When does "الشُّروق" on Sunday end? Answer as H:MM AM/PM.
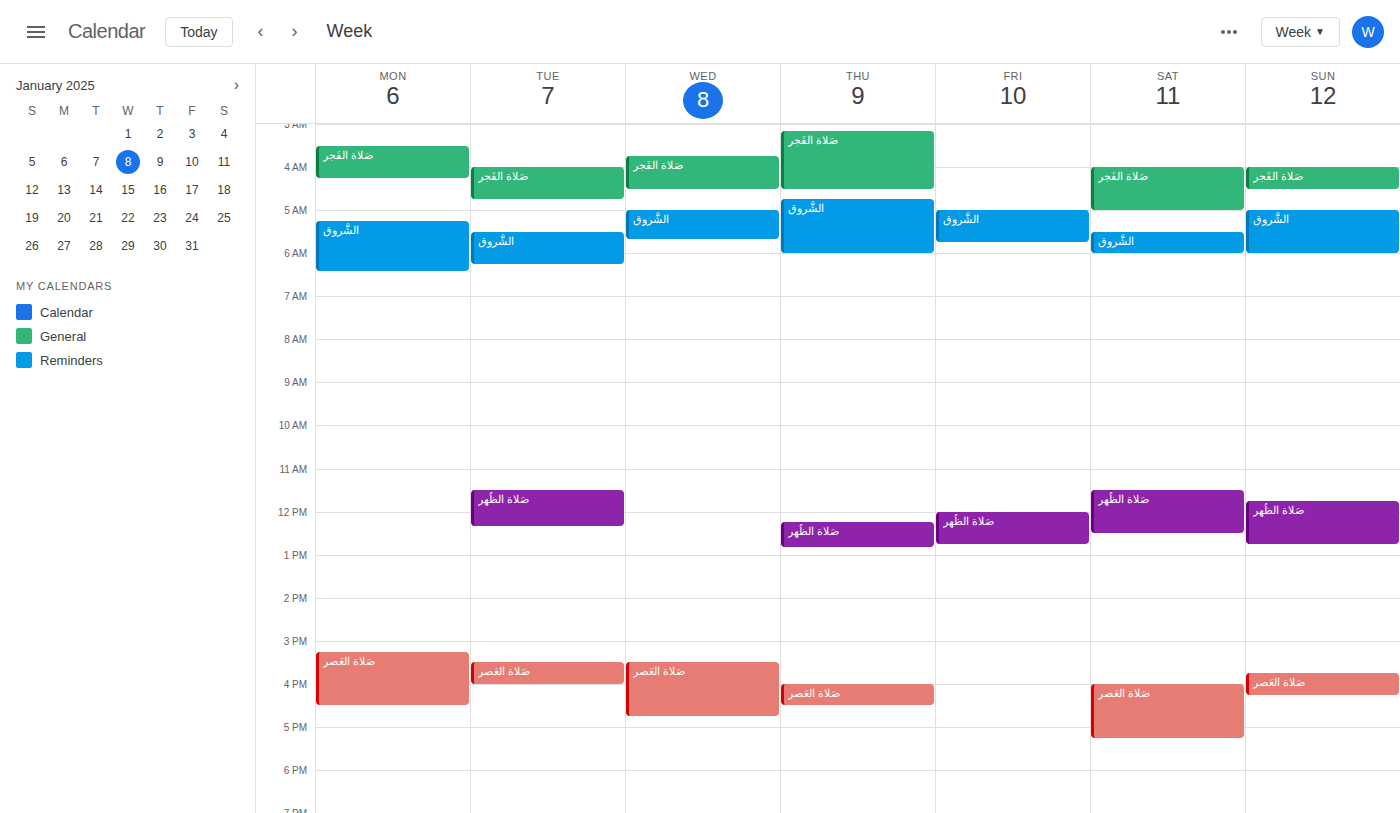
6:00 AM